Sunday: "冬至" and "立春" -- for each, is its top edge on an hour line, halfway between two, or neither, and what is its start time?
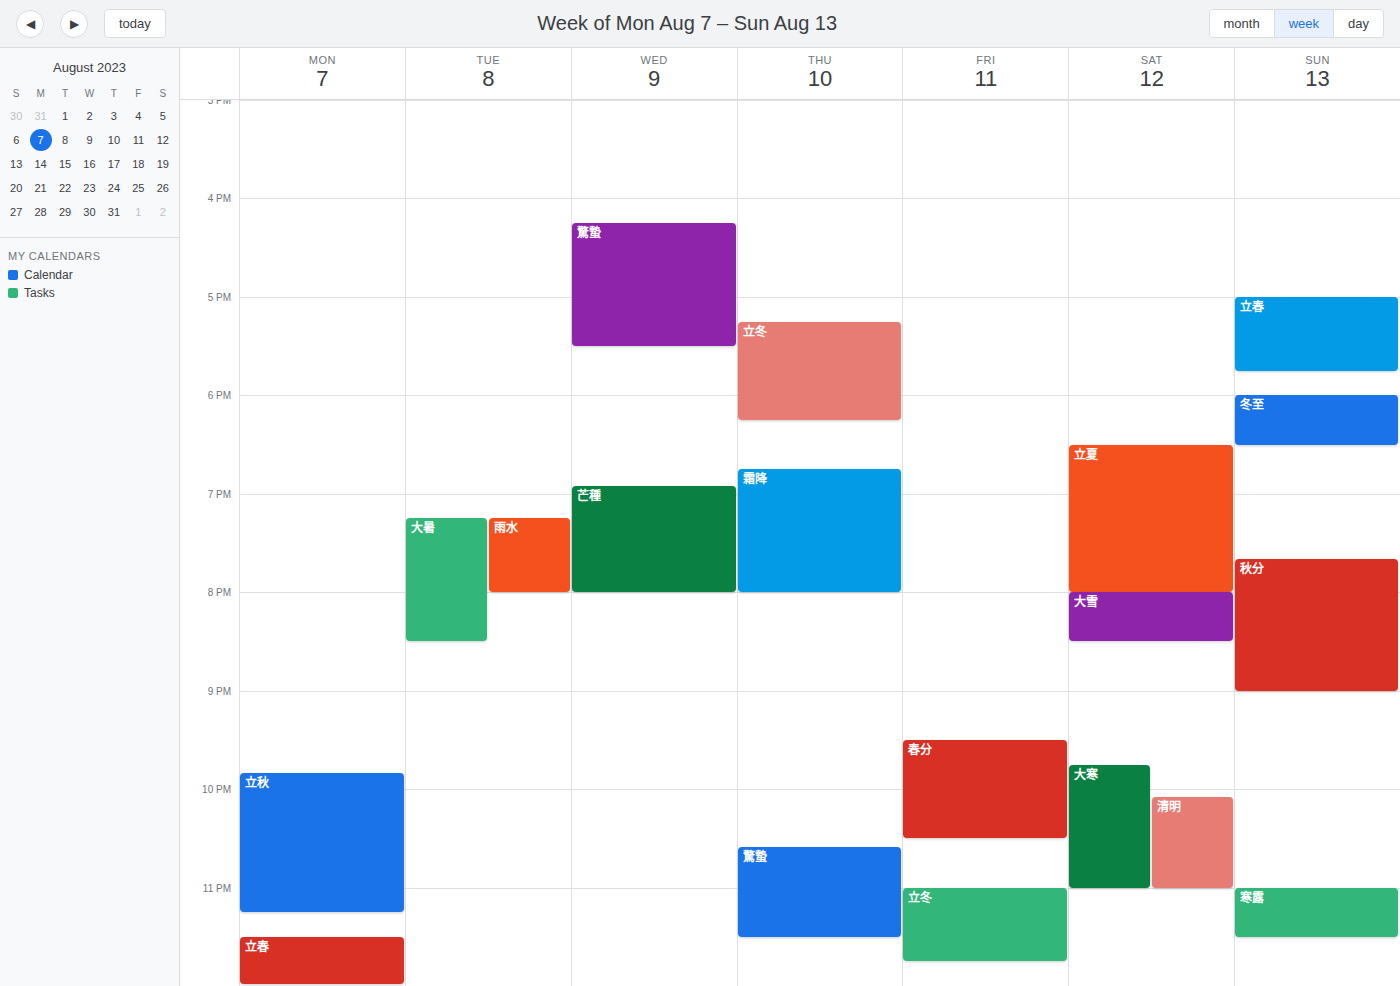
"冬至": 18:00, exactly on the 18:00 line. "立春": 17:00, exactly on the 17:00 line.